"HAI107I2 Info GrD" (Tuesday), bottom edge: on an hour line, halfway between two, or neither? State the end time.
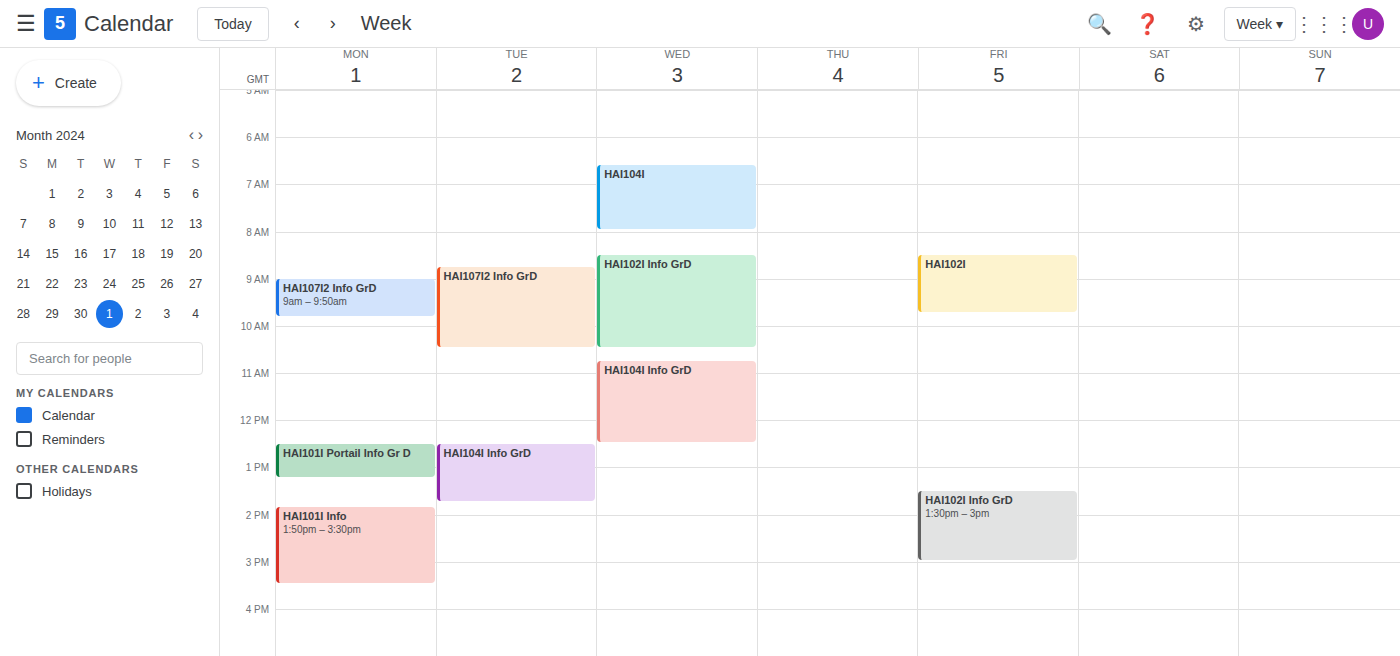
10:30 AM -- halfway between the 10 AM and 11 AM lines.